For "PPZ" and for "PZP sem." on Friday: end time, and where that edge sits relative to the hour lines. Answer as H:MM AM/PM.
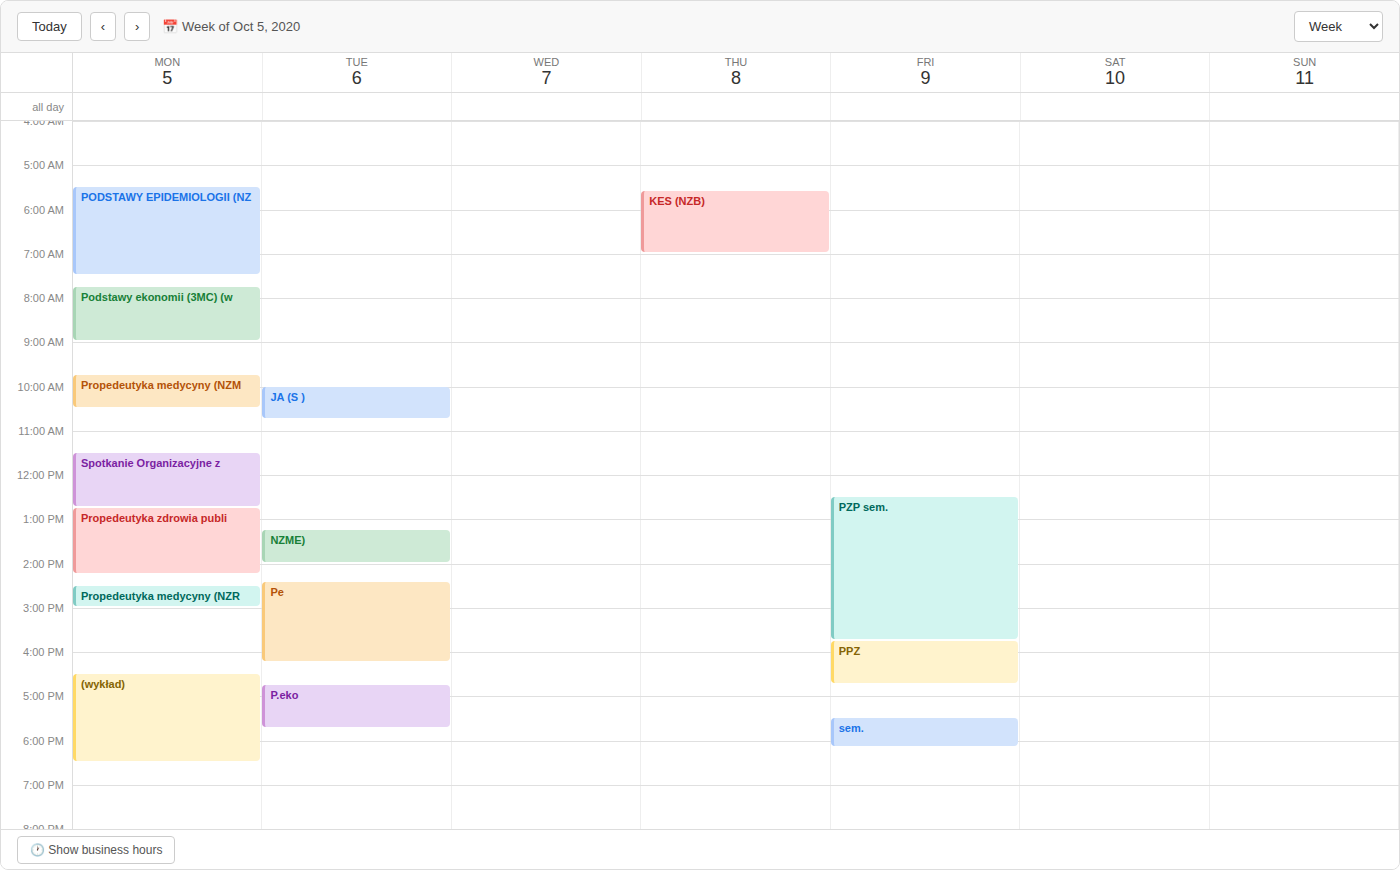
"PPZ": 4:45 PM, neither: three quarters of the way from the 4 PM line to the 5 PM line. "PZP sem.": 3:45 PM, neither: three quarters of the way from the 3 PM line to the 4 PM line.